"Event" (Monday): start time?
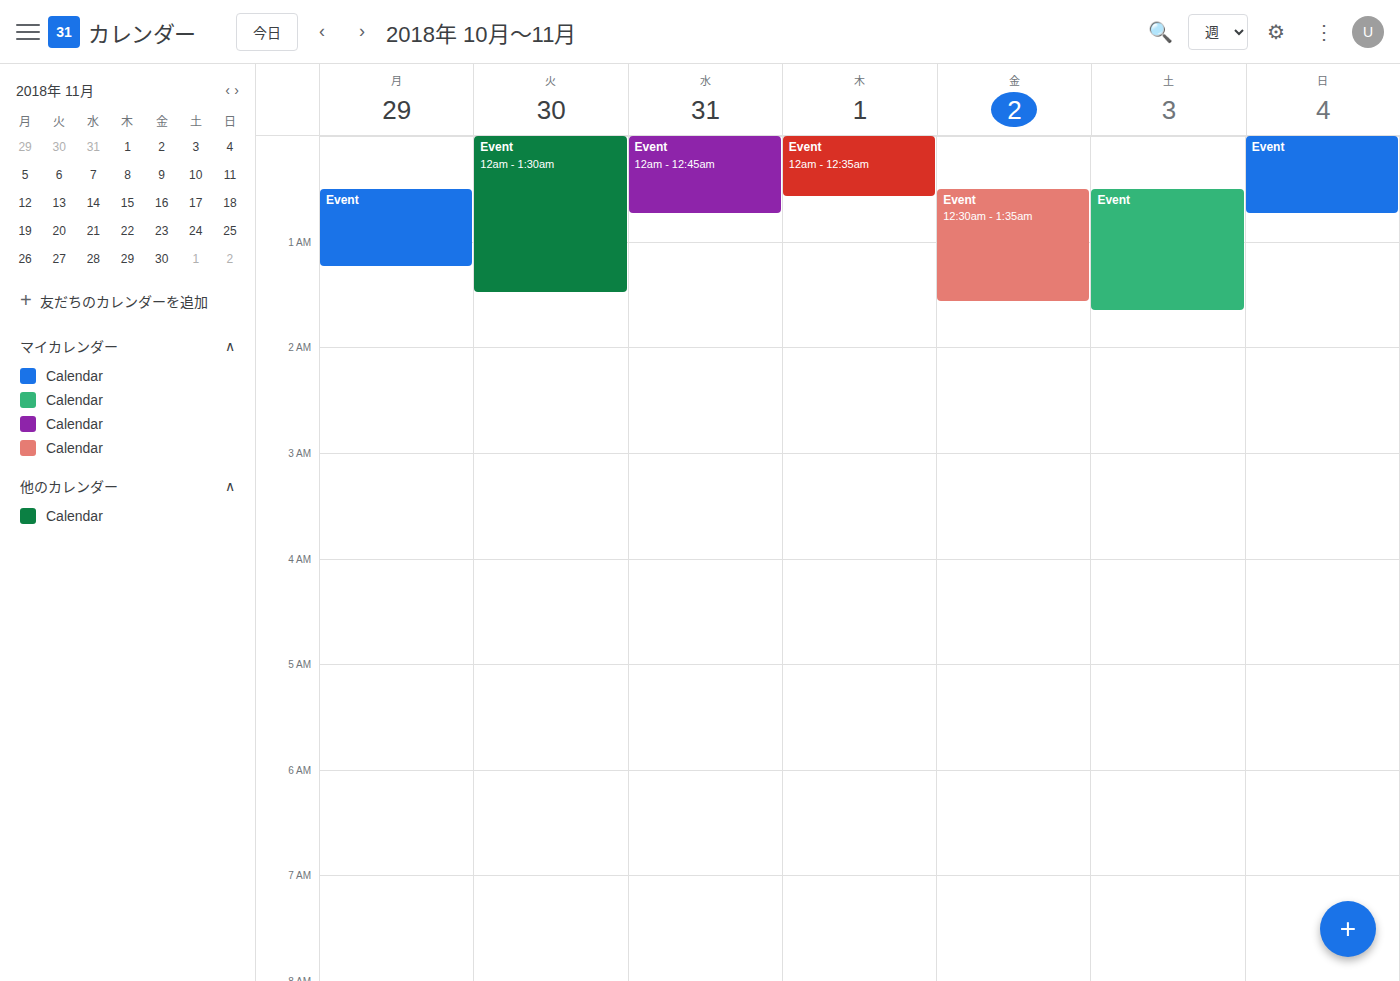
00:30